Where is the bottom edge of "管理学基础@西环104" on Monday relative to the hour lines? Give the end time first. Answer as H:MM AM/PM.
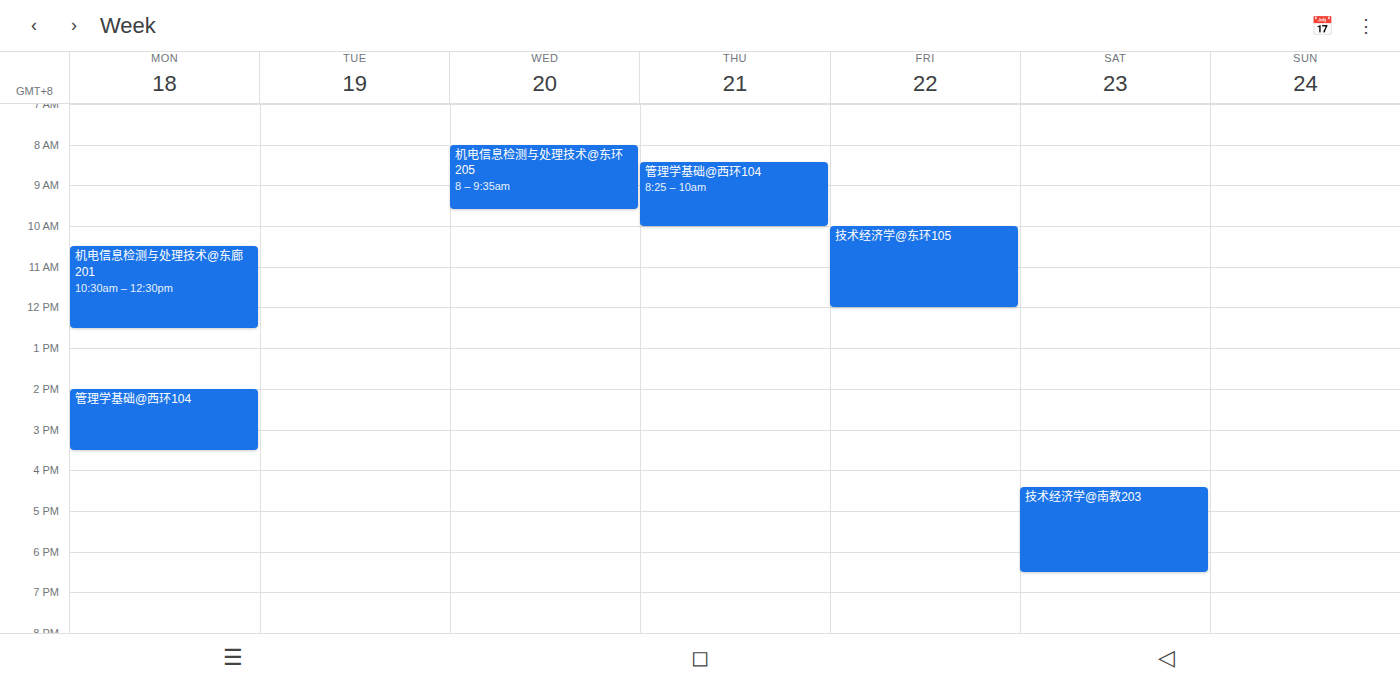
3:30 PM -- halfway between the 3 PM and 4 PM lines.